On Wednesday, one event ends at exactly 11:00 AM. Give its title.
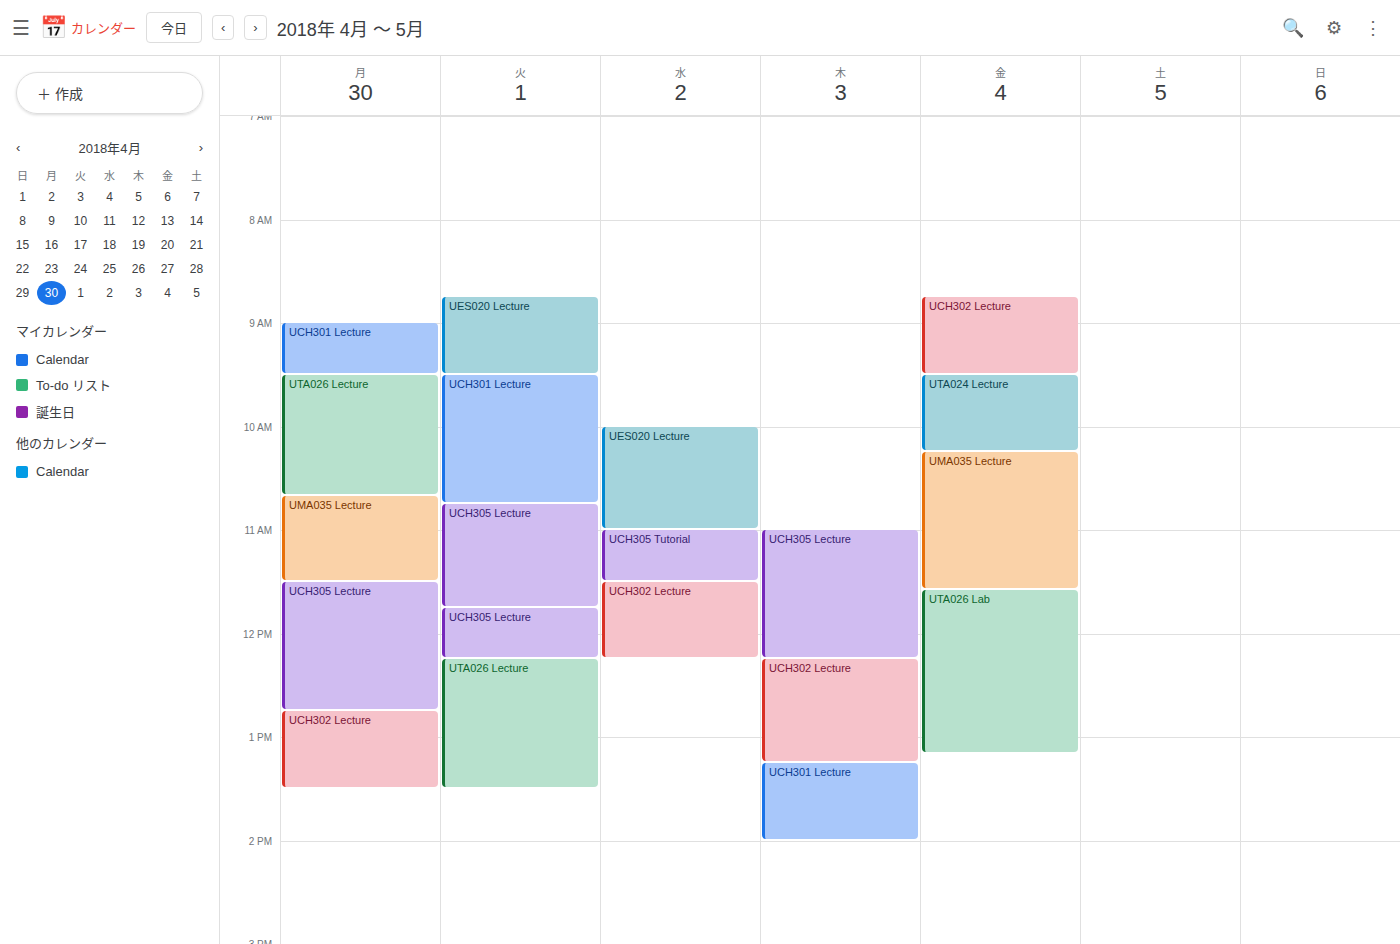
"UES020 Lecture"